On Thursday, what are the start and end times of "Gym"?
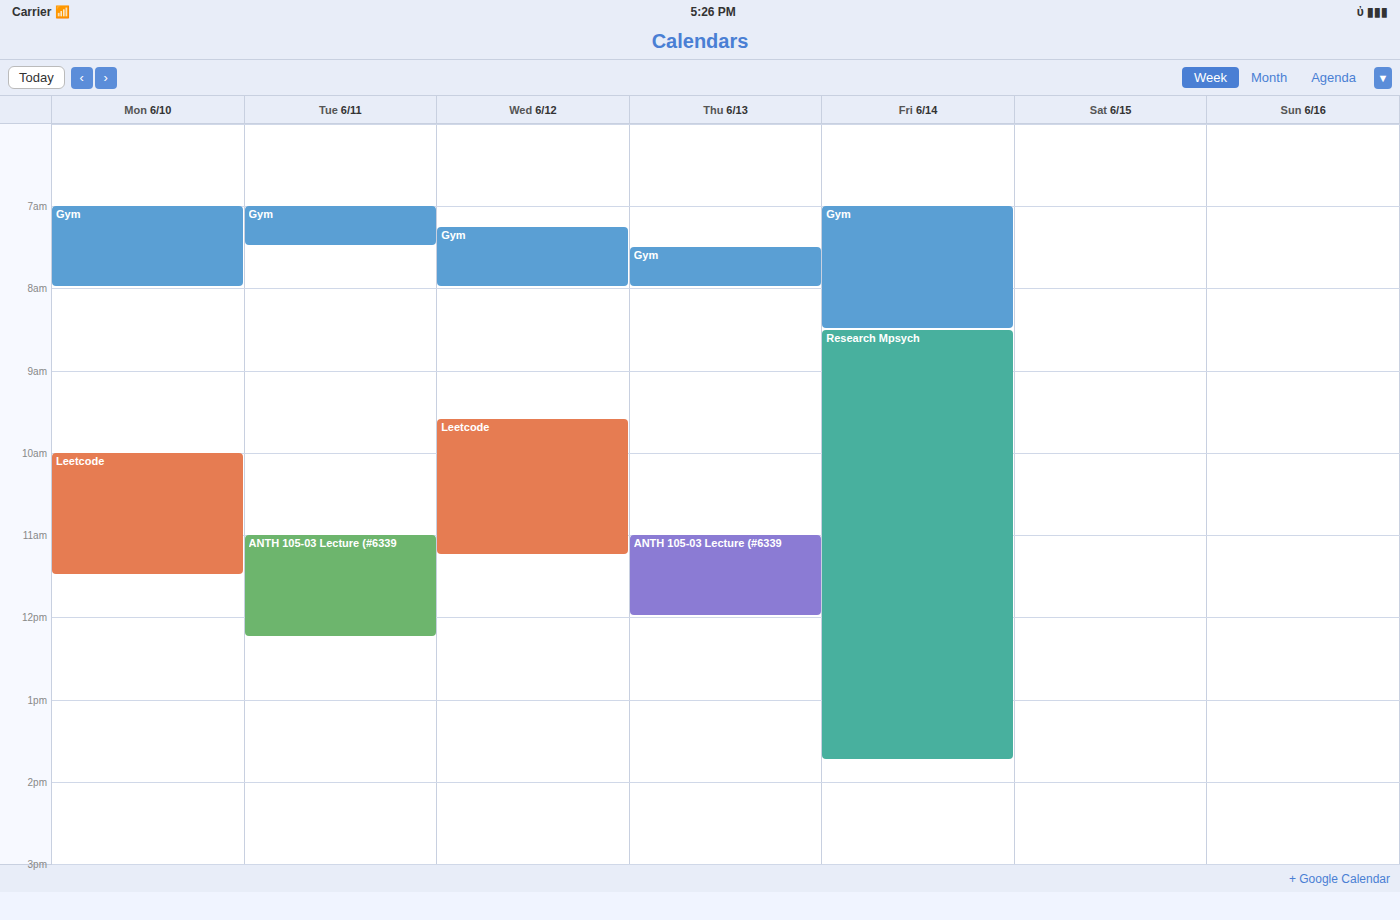
7:30 AM to 8:00 AM